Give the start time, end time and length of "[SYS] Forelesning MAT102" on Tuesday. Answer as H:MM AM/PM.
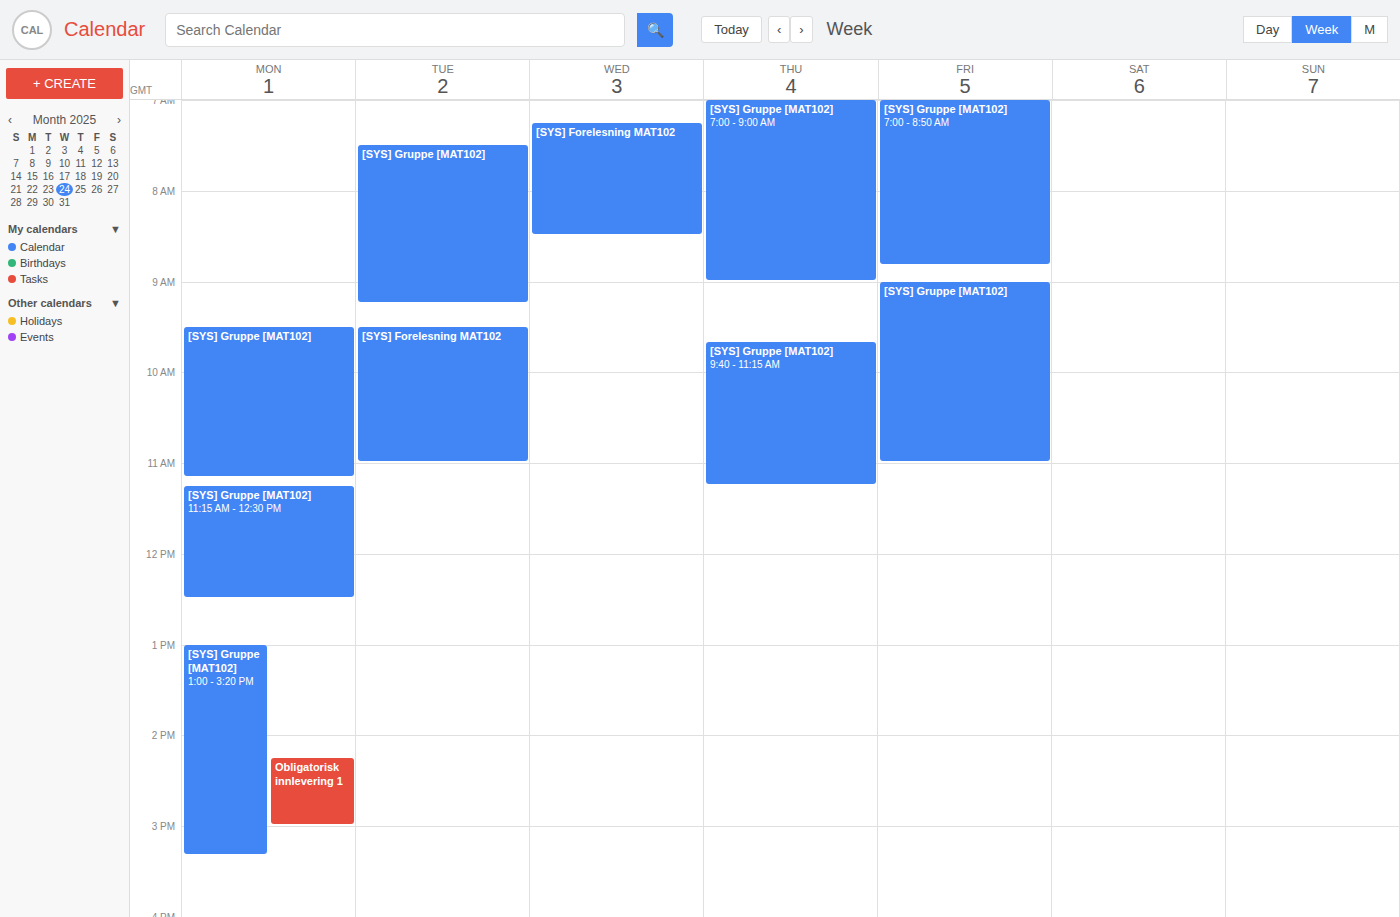
9:30 AM to 11:00 AM, 1 hour 30 minutes